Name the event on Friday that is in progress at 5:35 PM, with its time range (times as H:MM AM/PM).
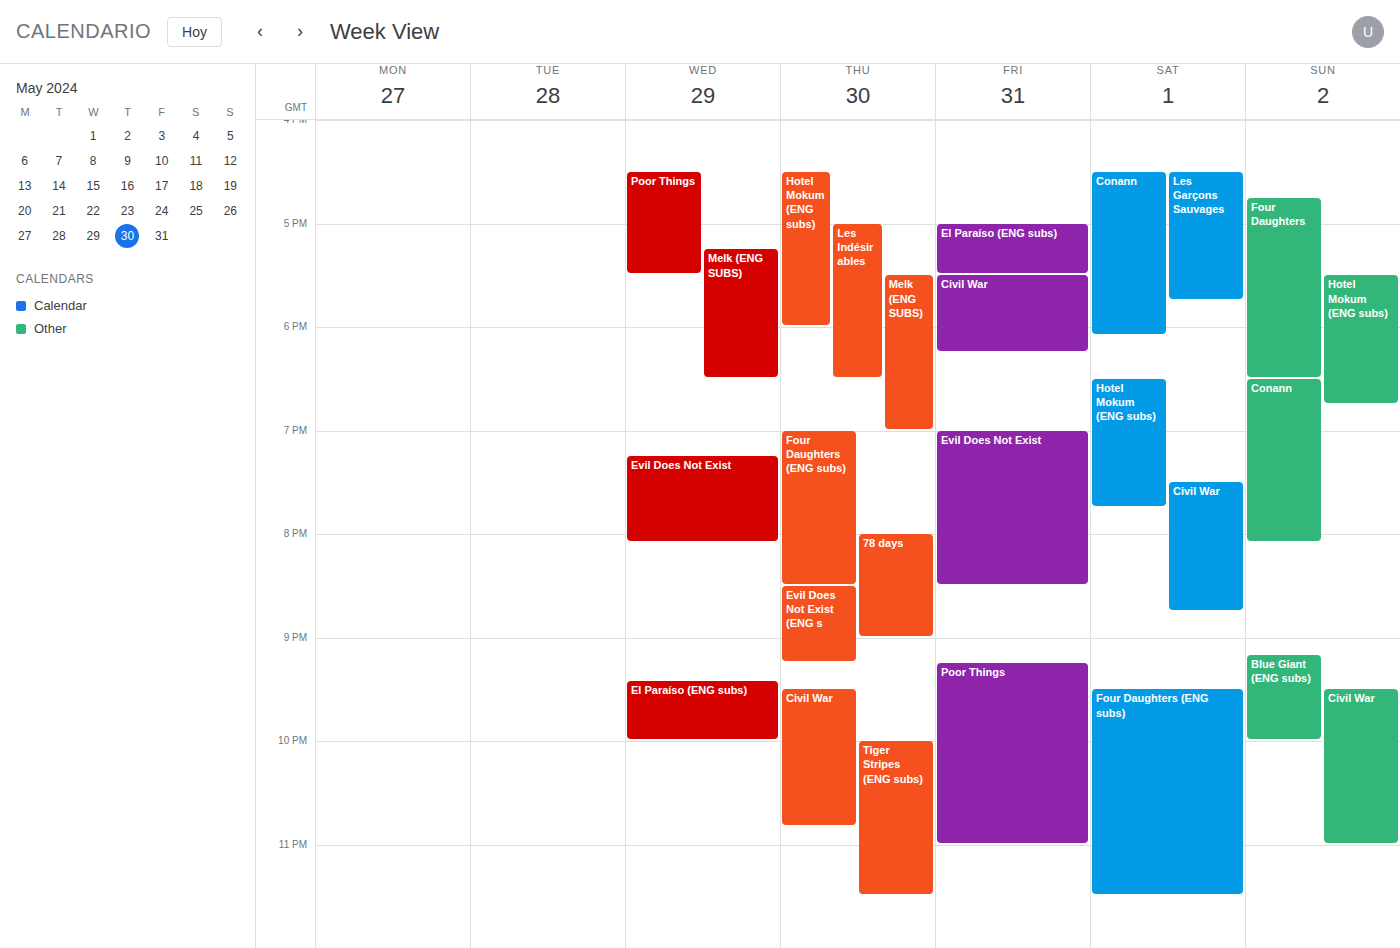
"Civil War", 5:30 PM to 6:15 PM